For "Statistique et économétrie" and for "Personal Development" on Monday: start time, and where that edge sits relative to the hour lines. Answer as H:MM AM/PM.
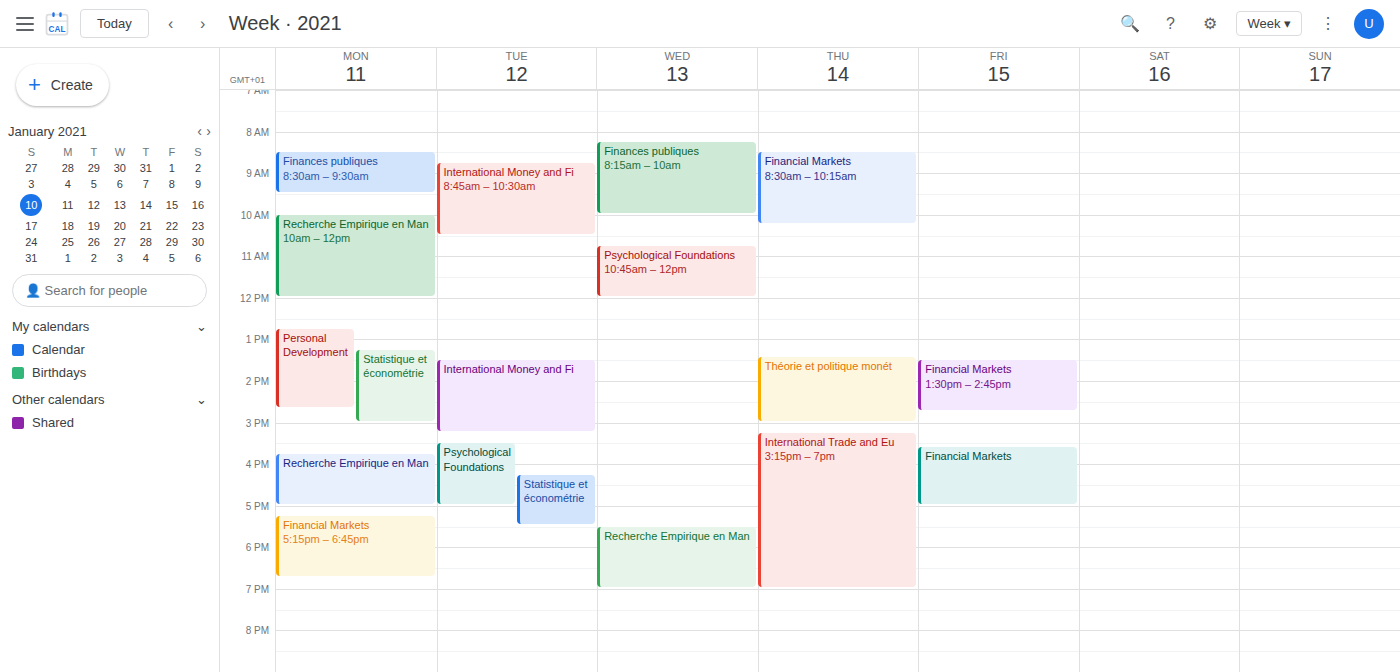
"Statistique et économétrie": 1:15 PM, neither: a quarter of the way from the 1 PM line to the 2 PM line. "Personal Development": 12:45 PM, neither: three quarters of the way from the 12 PM line to the 1 PM line.